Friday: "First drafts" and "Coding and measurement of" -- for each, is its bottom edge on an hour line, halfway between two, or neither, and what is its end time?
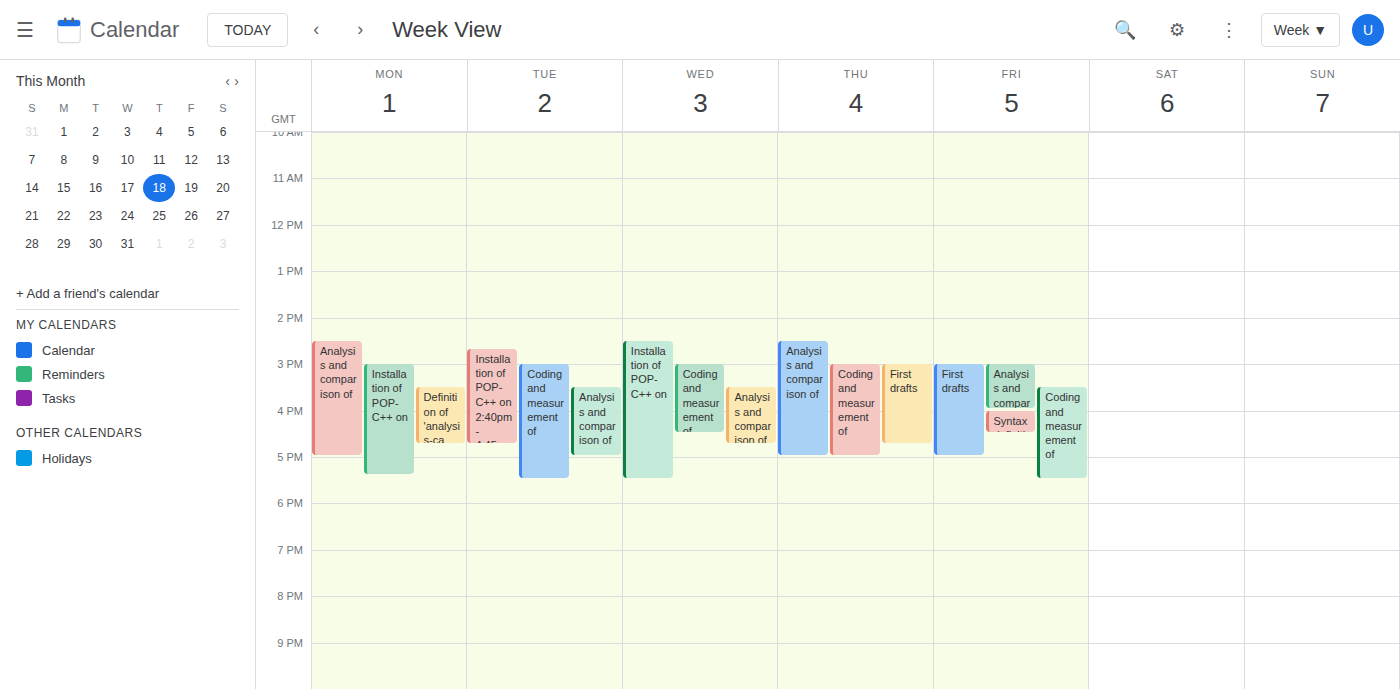
"First drafts": 5:00 PM, exactly on the 5 PM line. "Coding and measurement of": 5:30 PM, halfway between the 5 PM and 6 PM lines.